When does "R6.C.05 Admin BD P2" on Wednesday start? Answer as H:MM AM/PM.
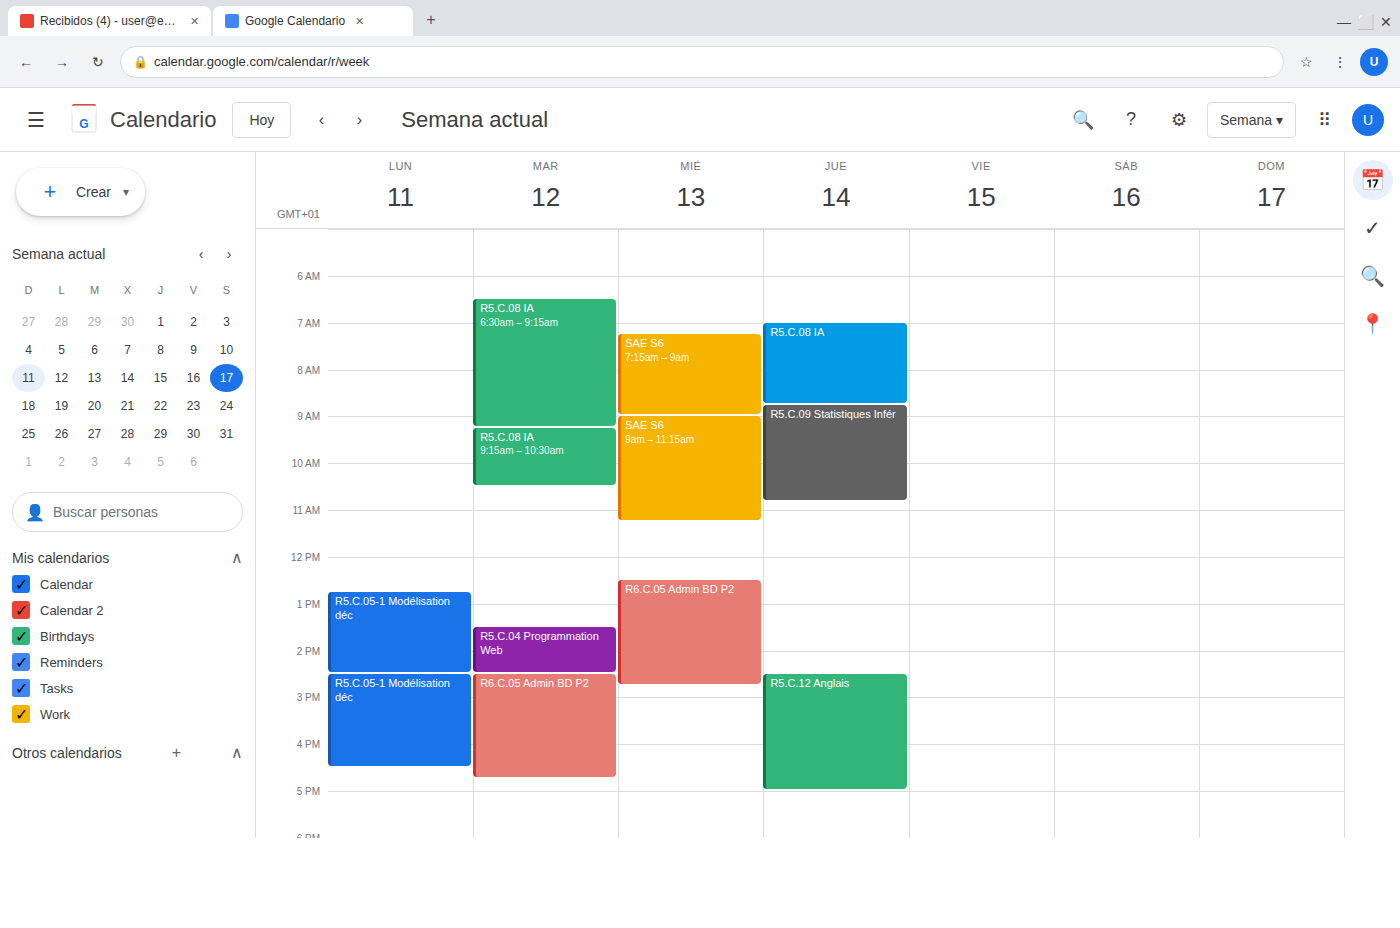
12:30 PM